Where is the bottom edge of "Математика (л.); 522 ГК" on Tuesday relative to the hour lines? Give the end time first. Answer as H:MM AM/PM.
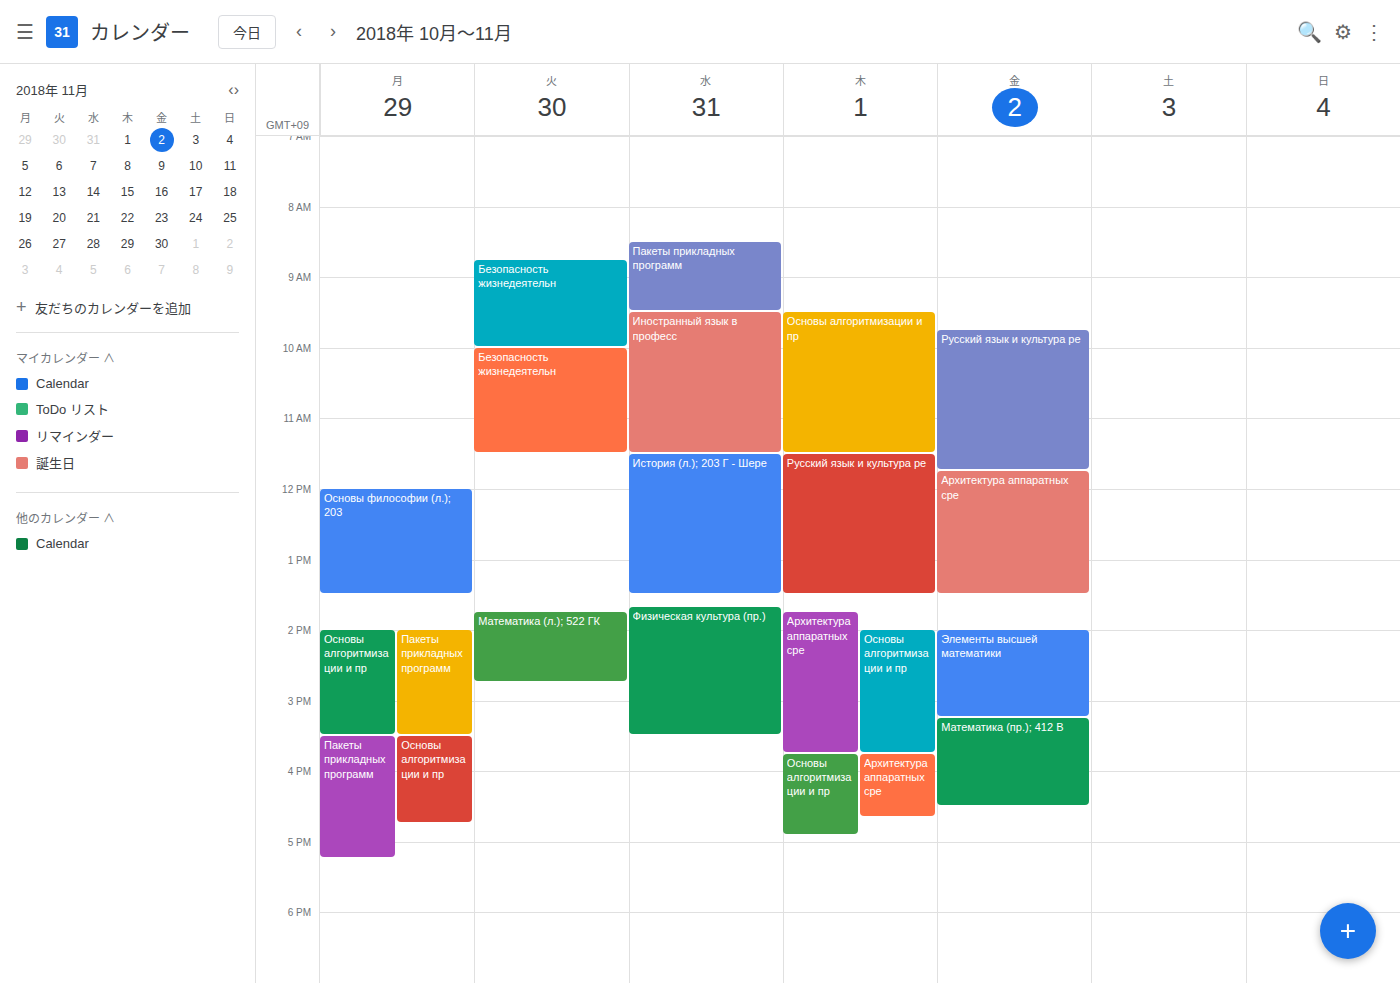
2:45 PM -- neither: three quarters of the way from the 2 PM line to the 3 PM line.